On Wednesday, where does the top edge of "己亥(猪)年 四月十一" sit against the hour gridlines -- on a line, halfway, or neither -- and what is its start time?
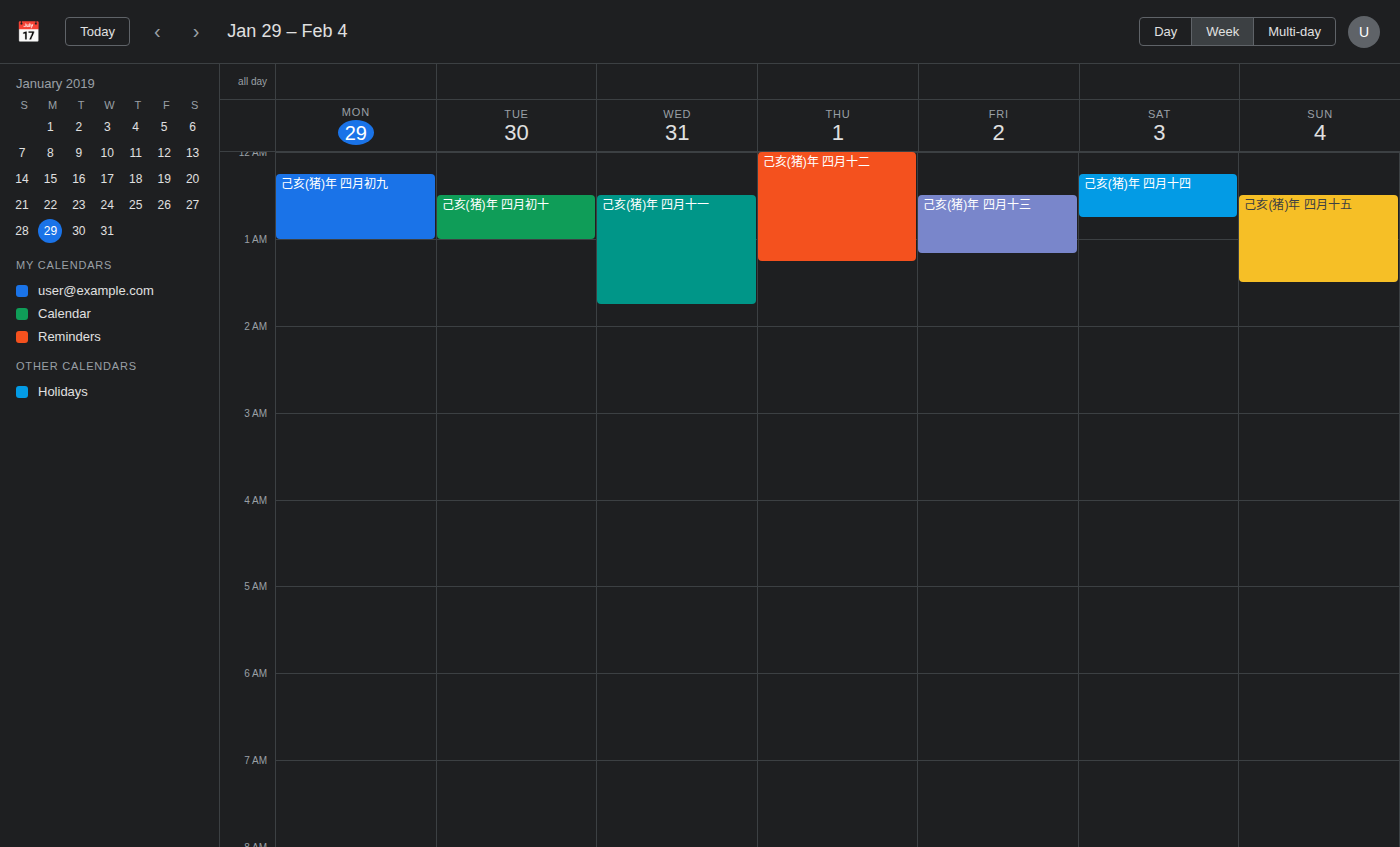
12:30 AM -- halfway between the 12 AM and 1 AM lines.